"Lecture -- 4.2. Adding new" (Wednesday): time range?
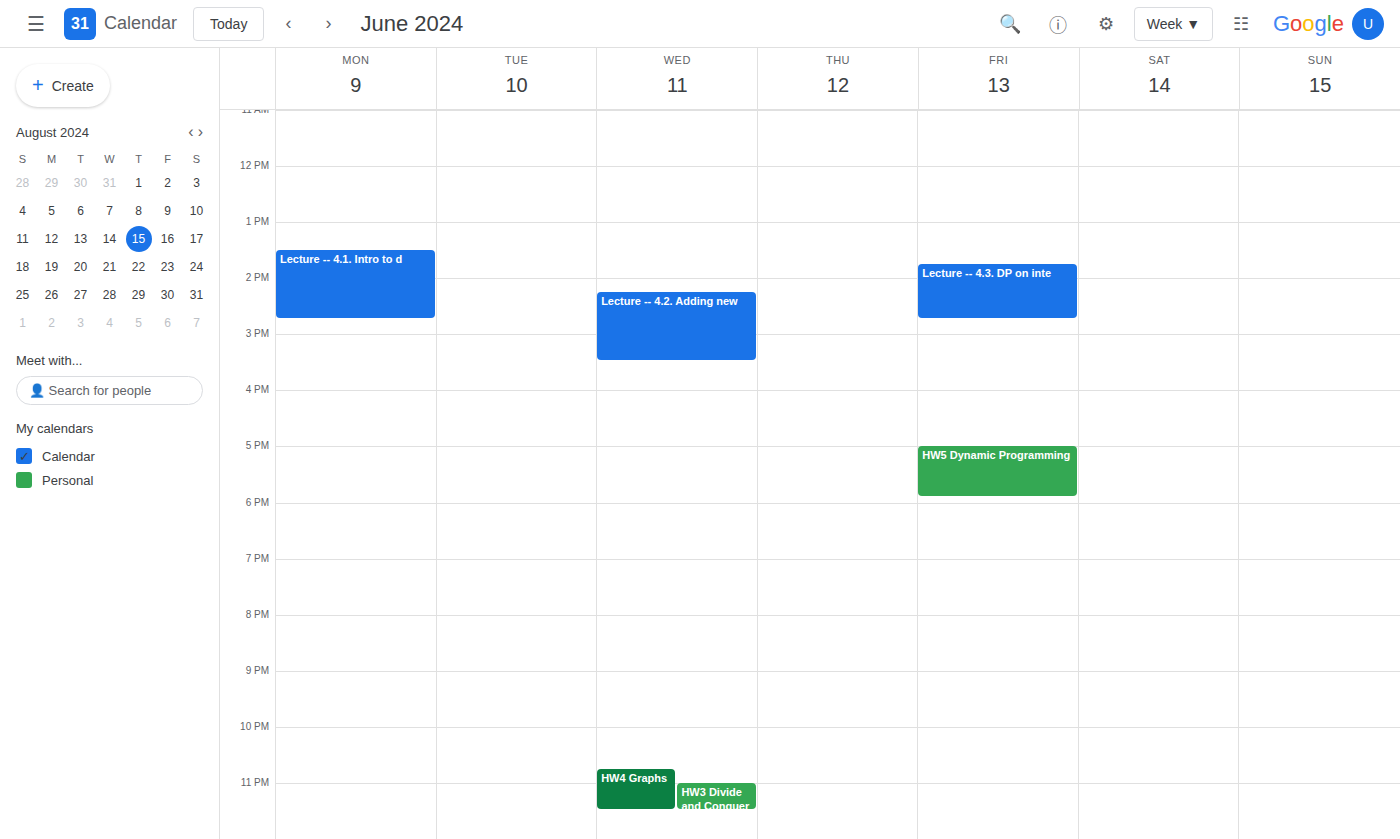
2:15 PM to 3:30 PM